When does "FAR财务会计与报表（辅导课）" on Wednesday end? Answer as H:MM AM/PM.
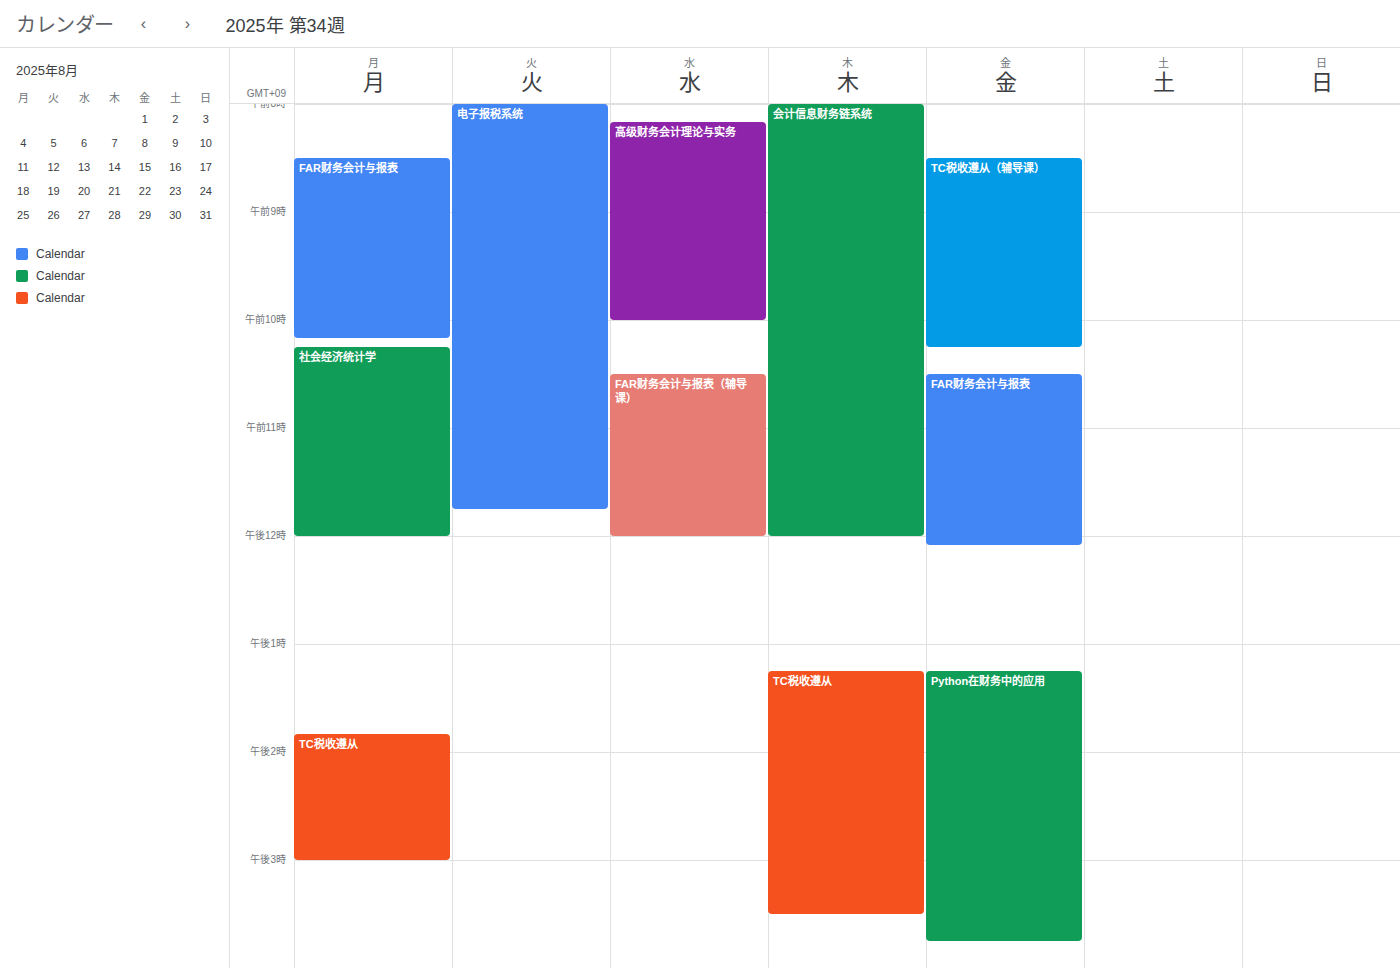
12:00 PM